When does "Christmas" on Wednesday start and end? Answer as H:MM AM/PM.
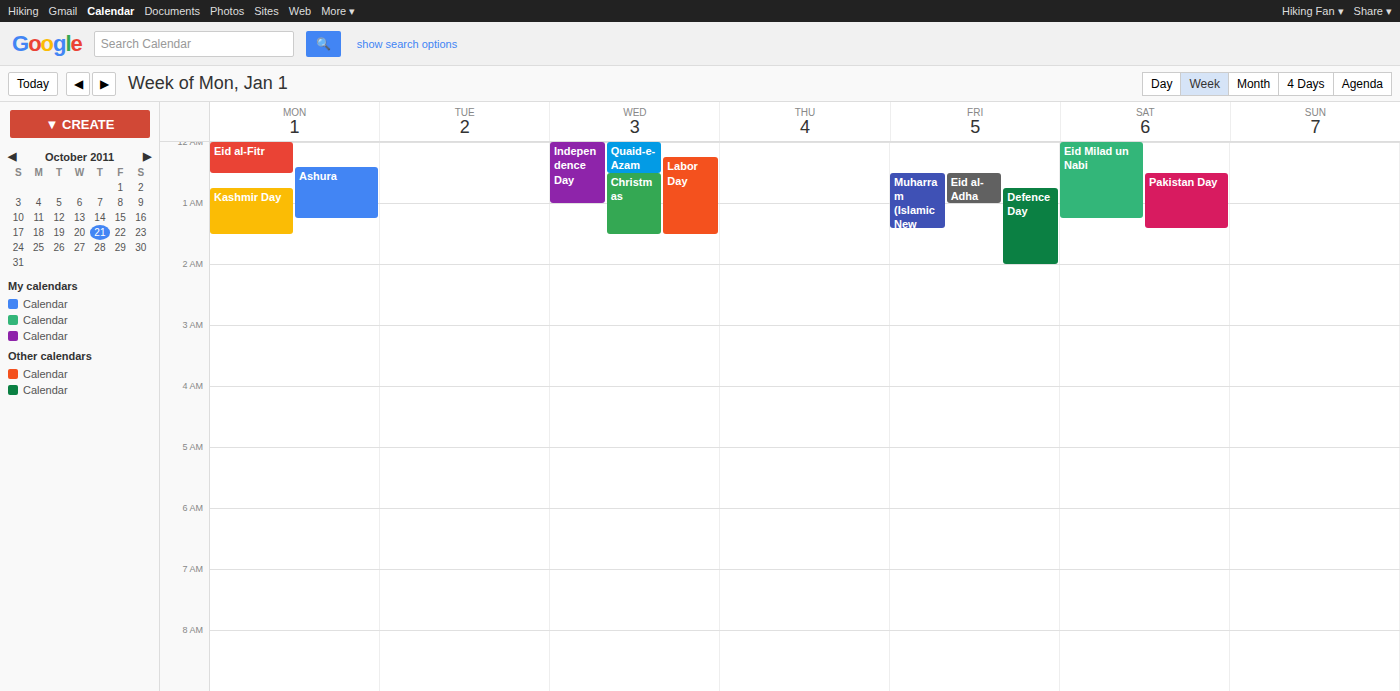
12:30 AM to 1:30 AM